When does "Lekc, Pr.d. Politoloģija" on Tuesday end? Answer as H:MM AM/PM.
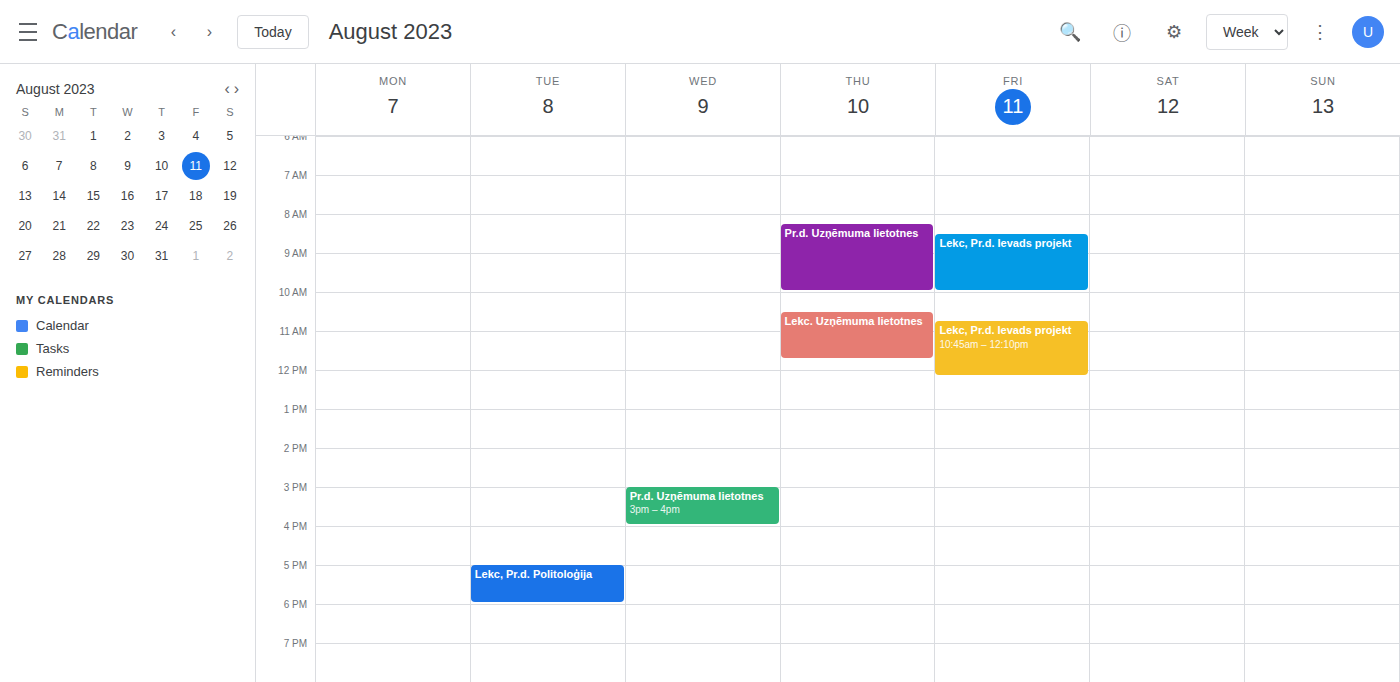
6:00 PM